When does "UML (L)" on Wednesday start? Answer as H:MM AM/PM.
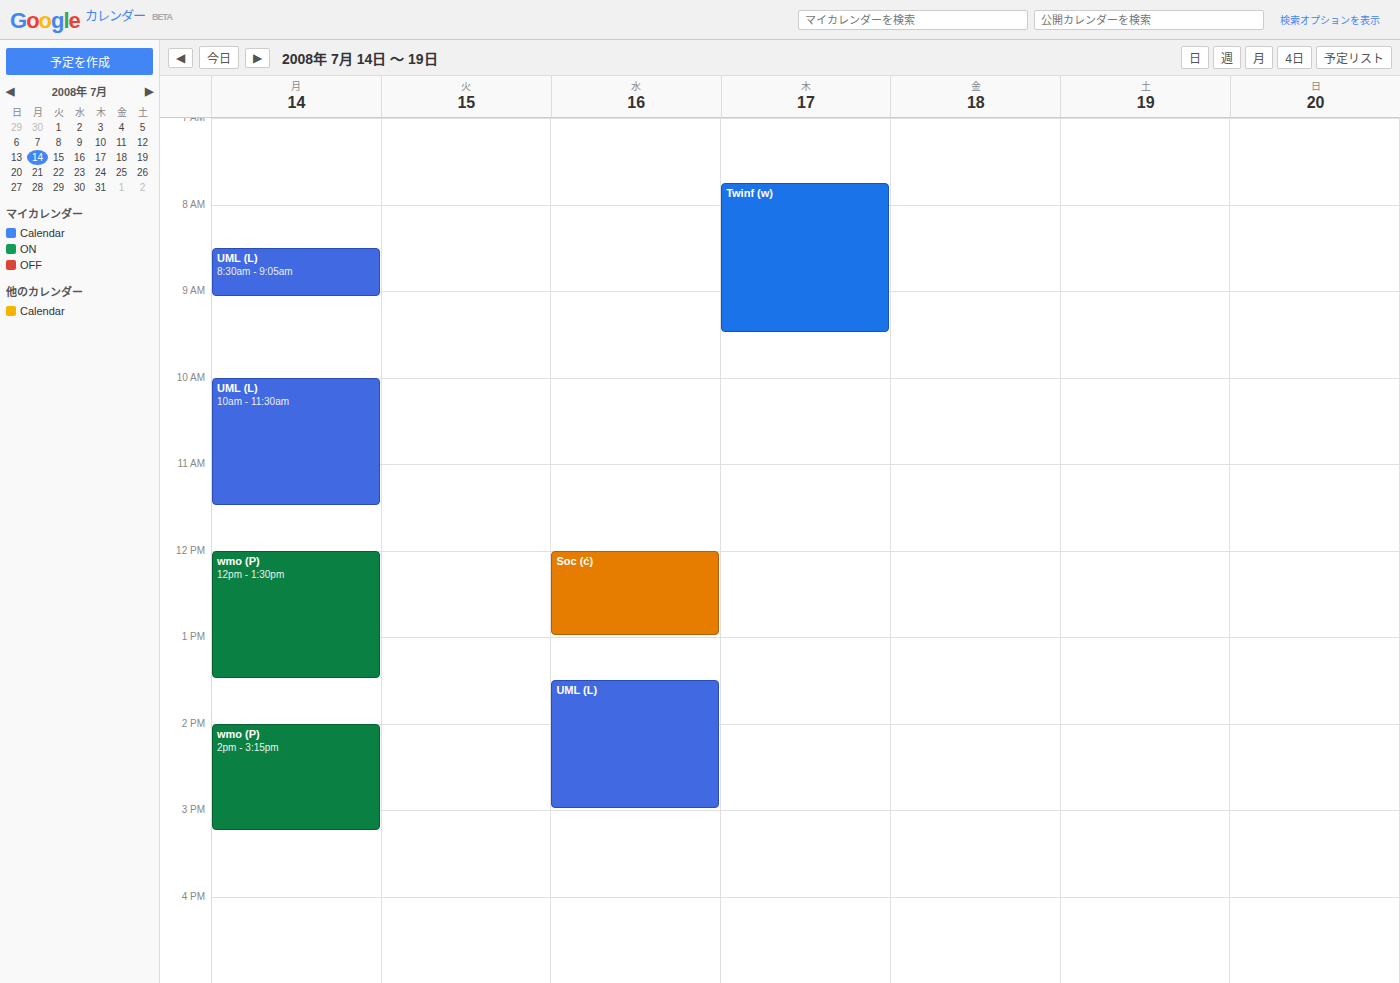
1:30 PM